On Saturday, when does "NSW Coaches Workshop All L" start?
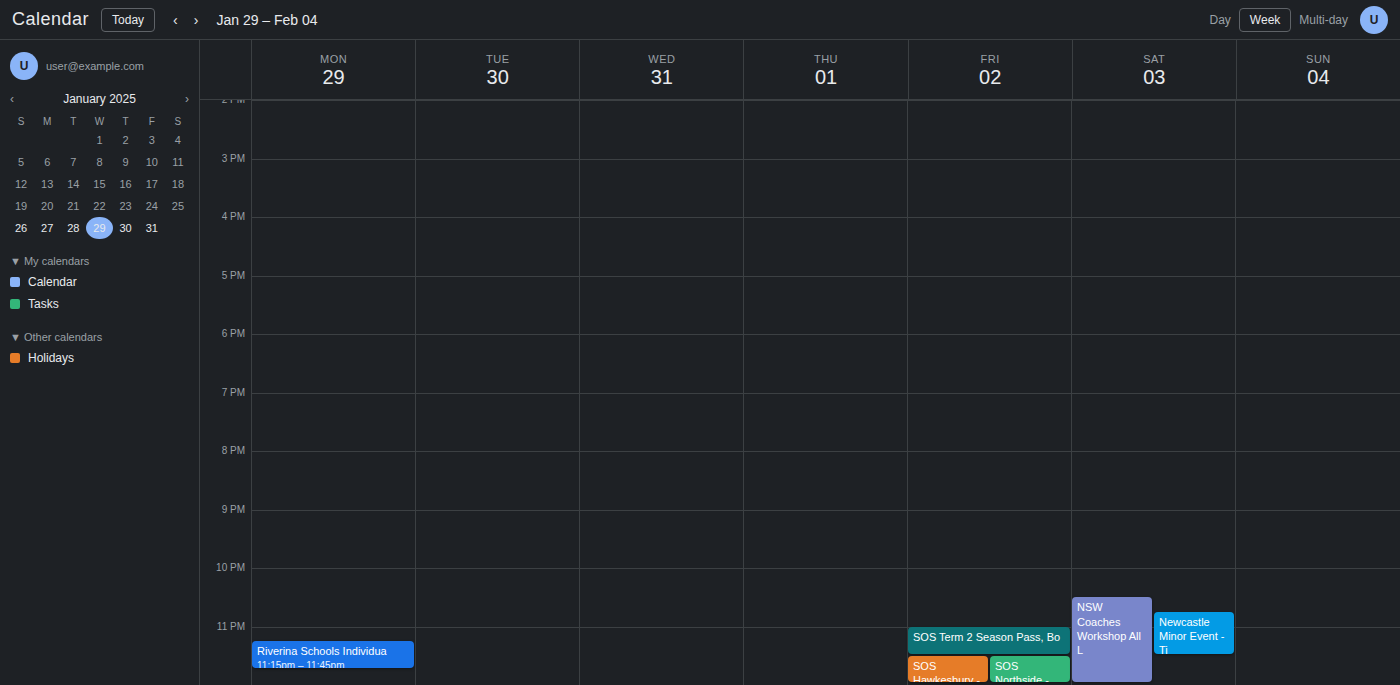
10:30 PM